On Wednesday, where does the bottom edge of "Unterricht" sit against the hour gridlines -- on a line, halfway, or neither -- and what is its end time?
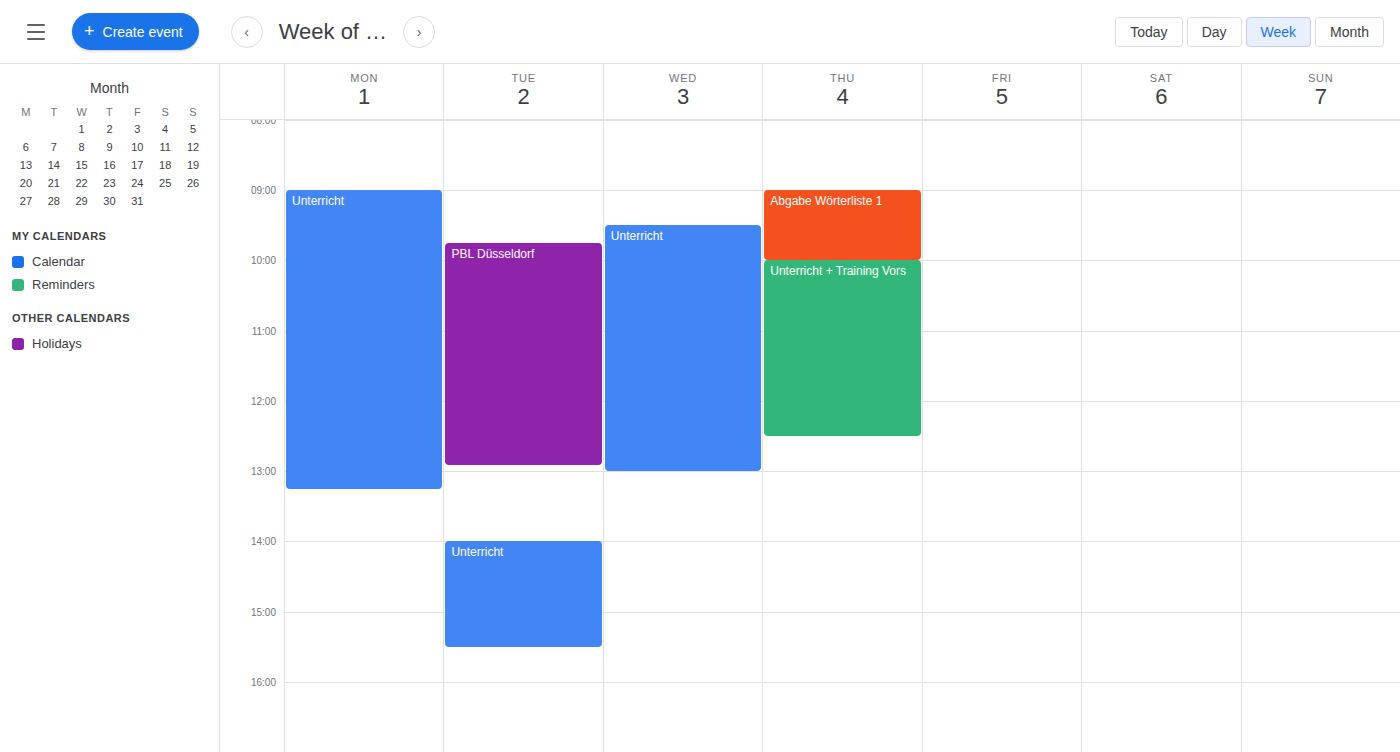
1:00 PM -- exactly on the 1 PM line.